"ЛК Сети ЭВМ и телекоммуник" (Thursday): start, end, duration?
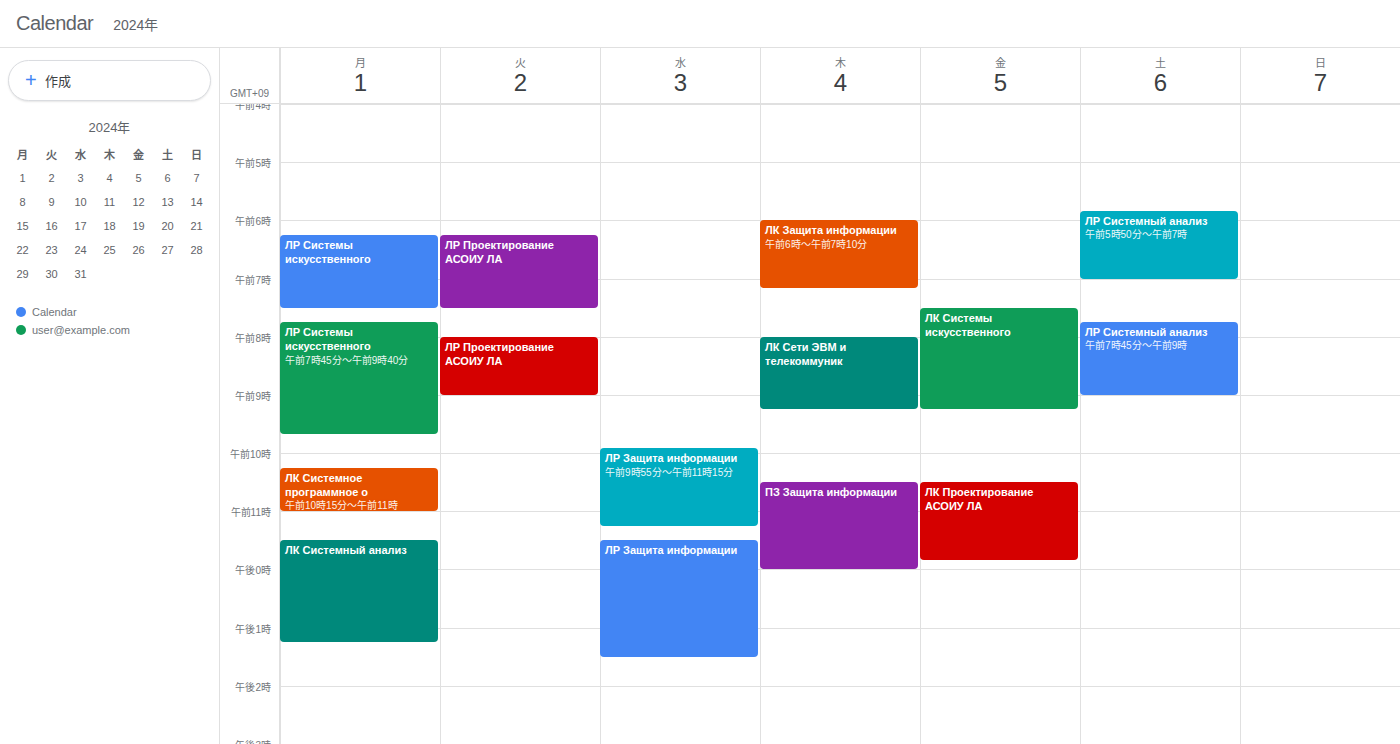
08:00 to 09:15, 1 hour 15 minutes